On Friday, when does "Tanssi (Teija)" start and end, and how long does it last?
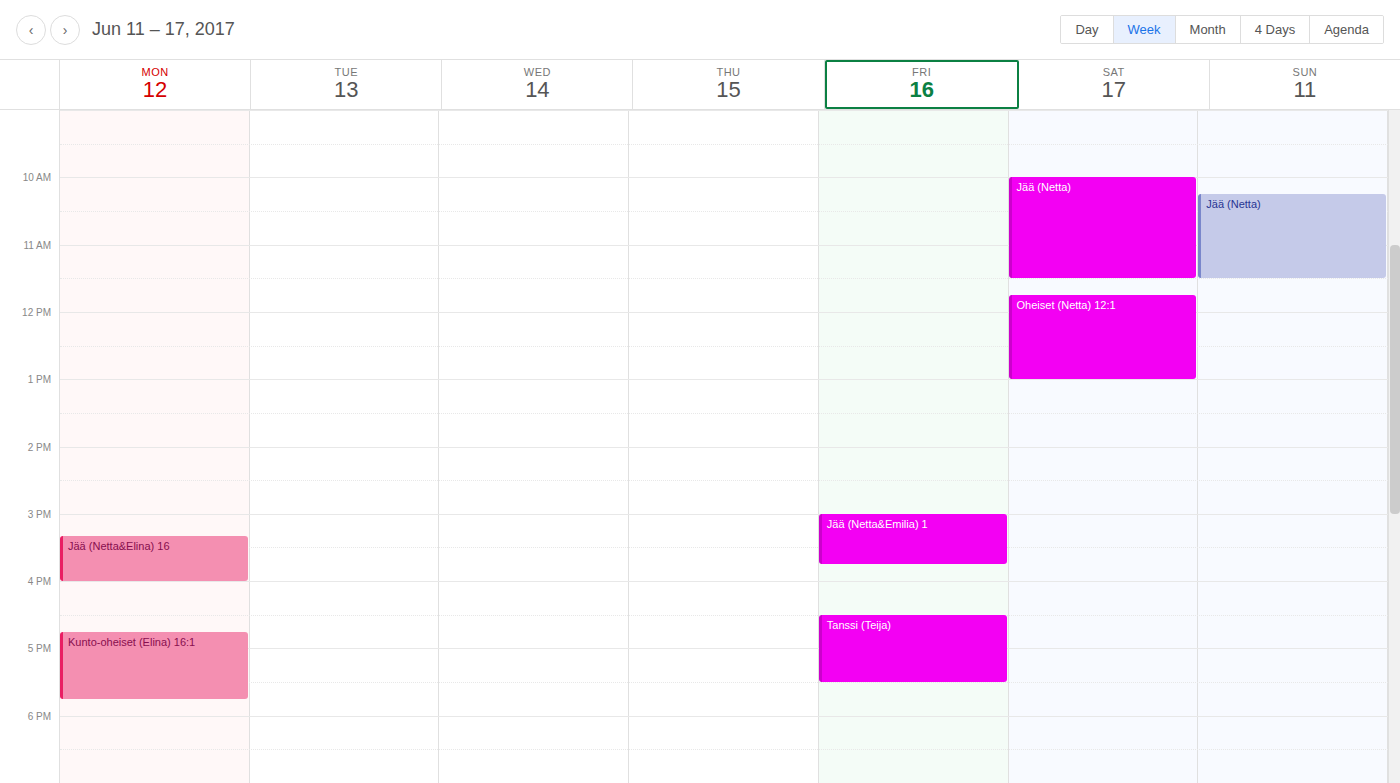
4:30 PM to 5:30 PM, 1 hour